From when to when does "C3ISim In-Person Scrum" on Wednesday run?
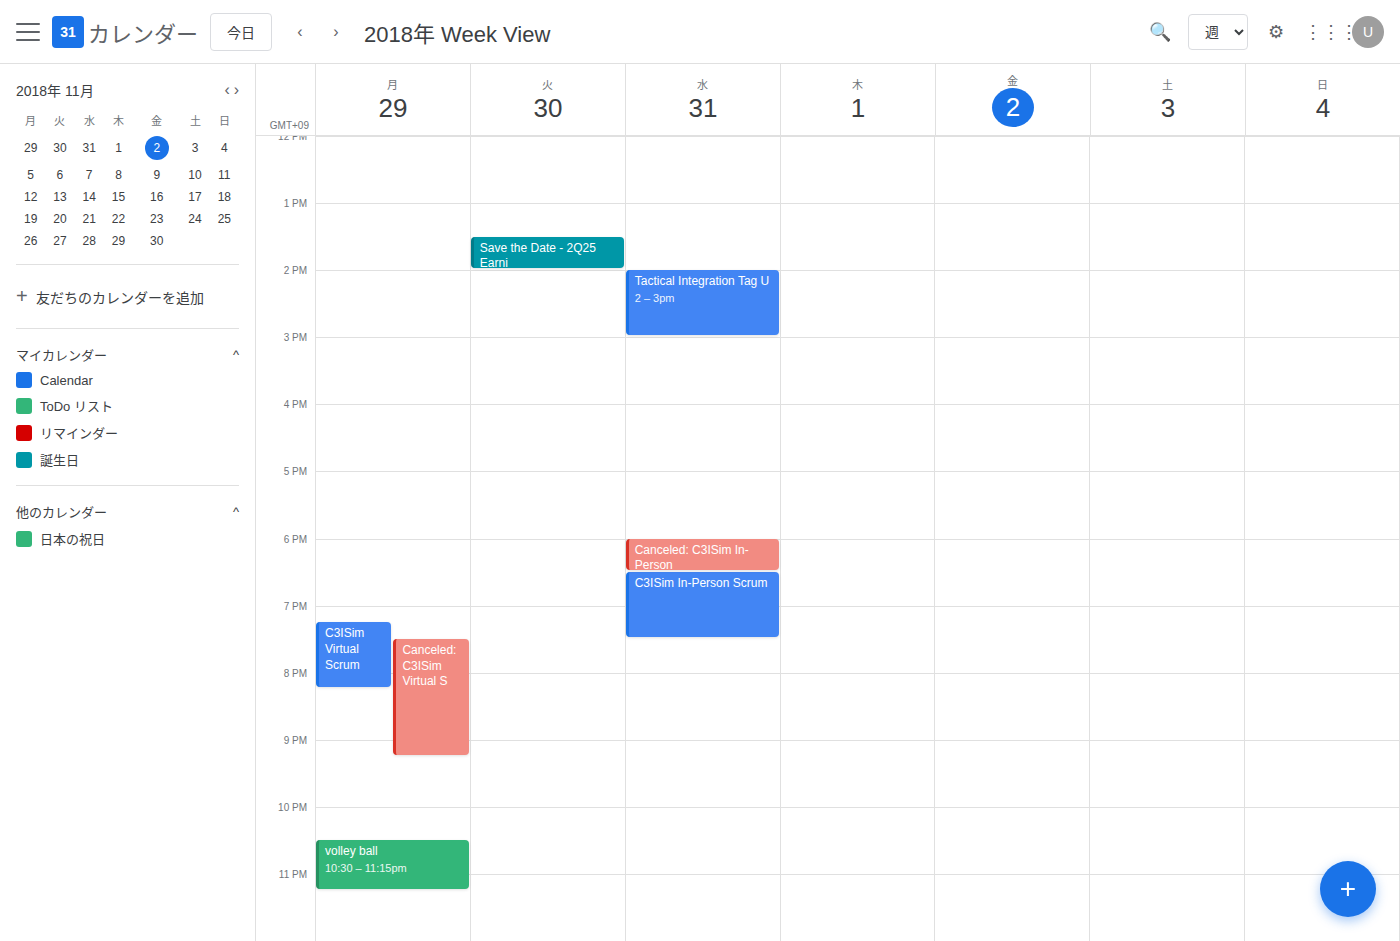
6:30 PM to 7:30 PM